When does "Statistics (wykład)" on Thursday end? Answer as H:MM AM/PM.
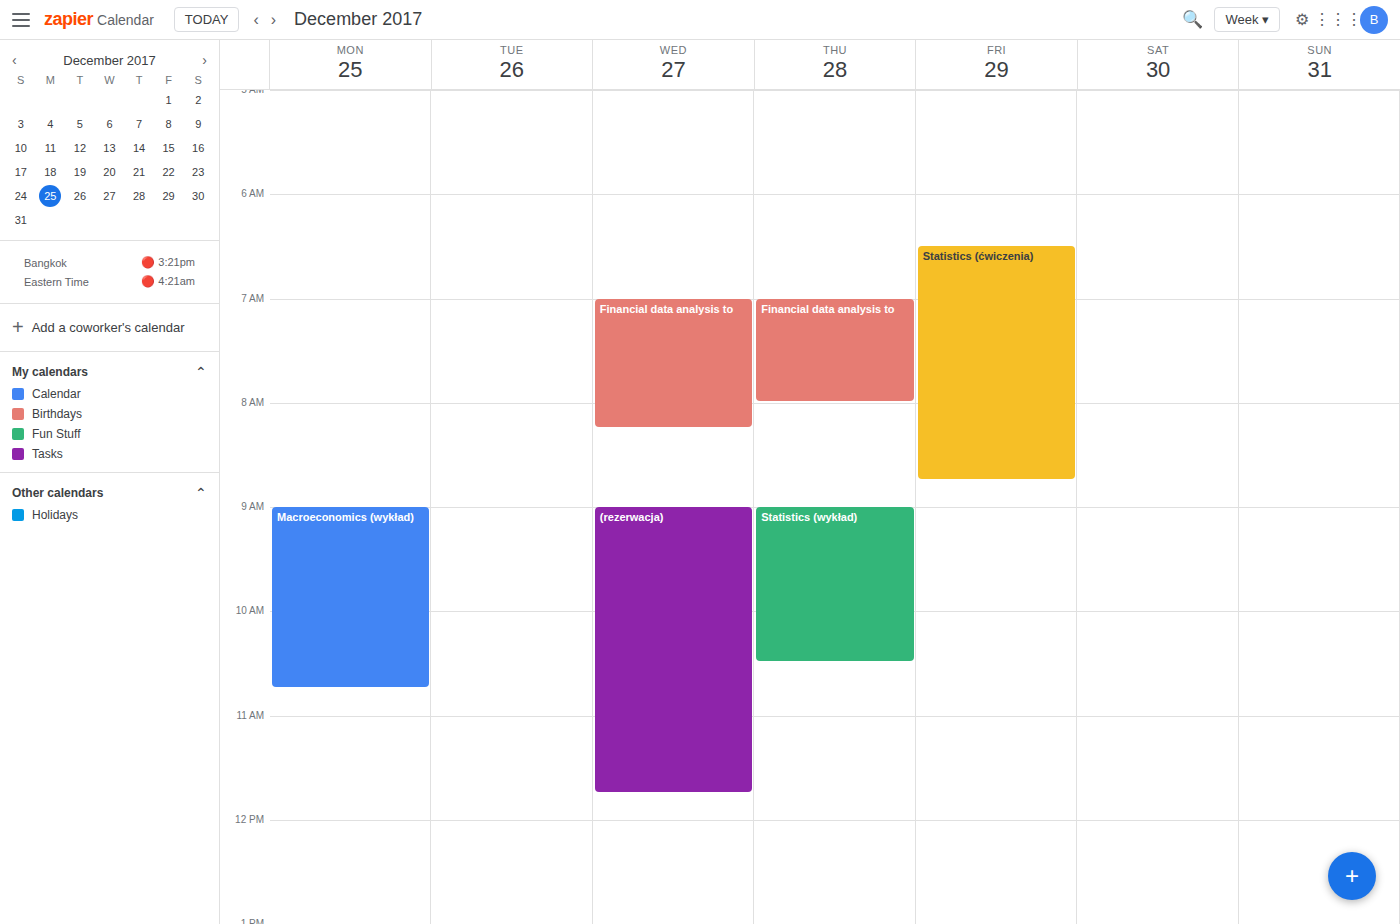
10:30 AM